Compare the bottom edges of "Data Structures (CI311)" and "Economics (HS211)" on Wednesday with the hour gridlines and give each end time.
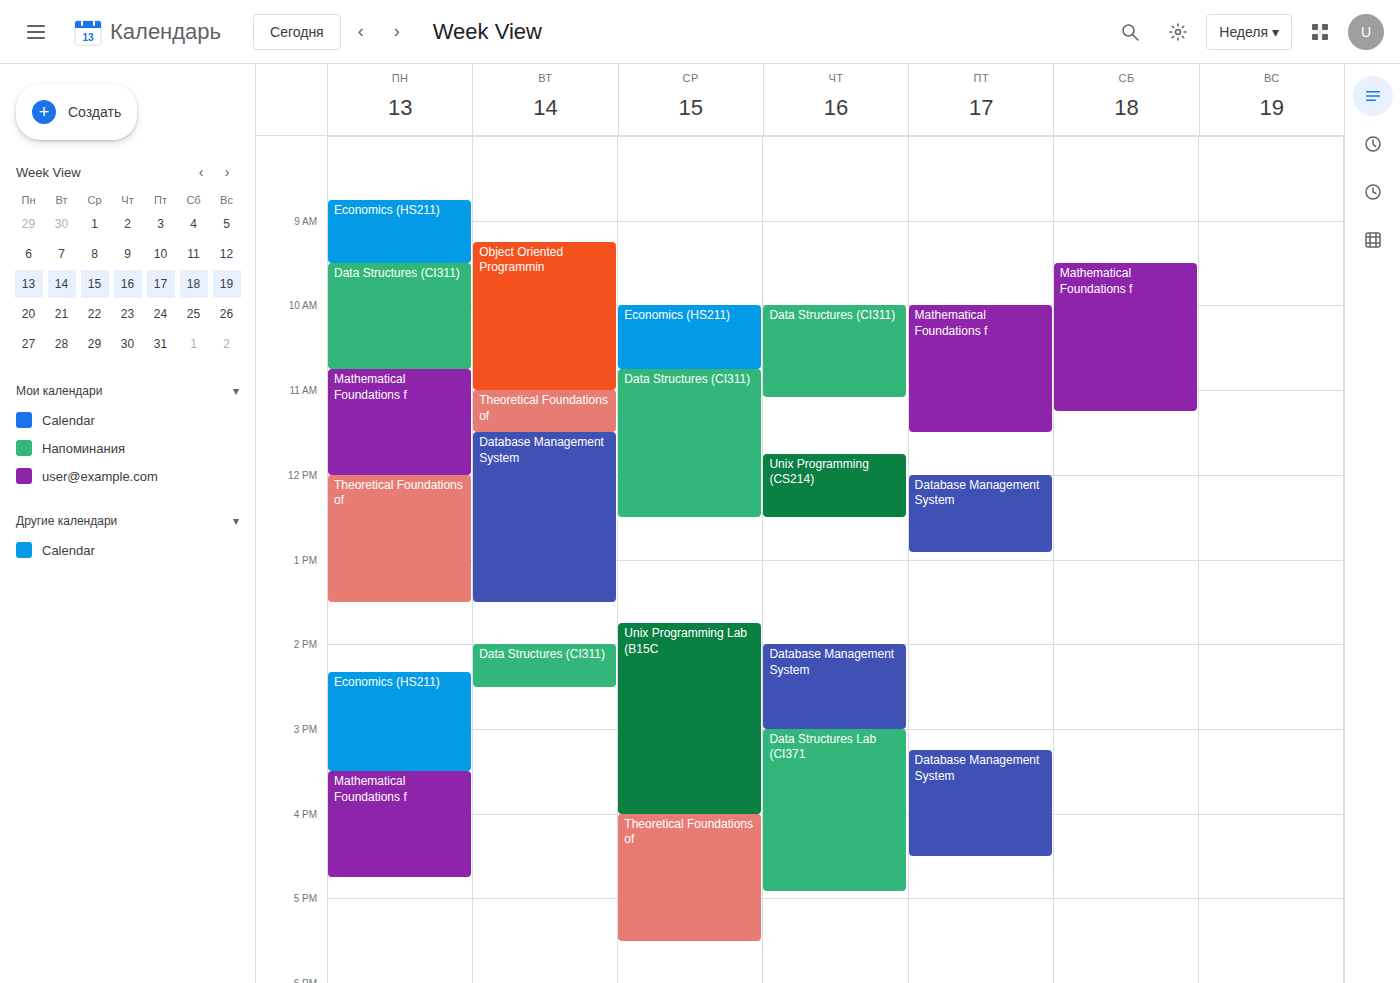
"Data Structures (CI311)": 12:30, halfway between the 12:00 and 13:00 lines. "Economics (HS211)": 10:45, neither: three quarters of the way from the 10:00 line to the 11:00 line.